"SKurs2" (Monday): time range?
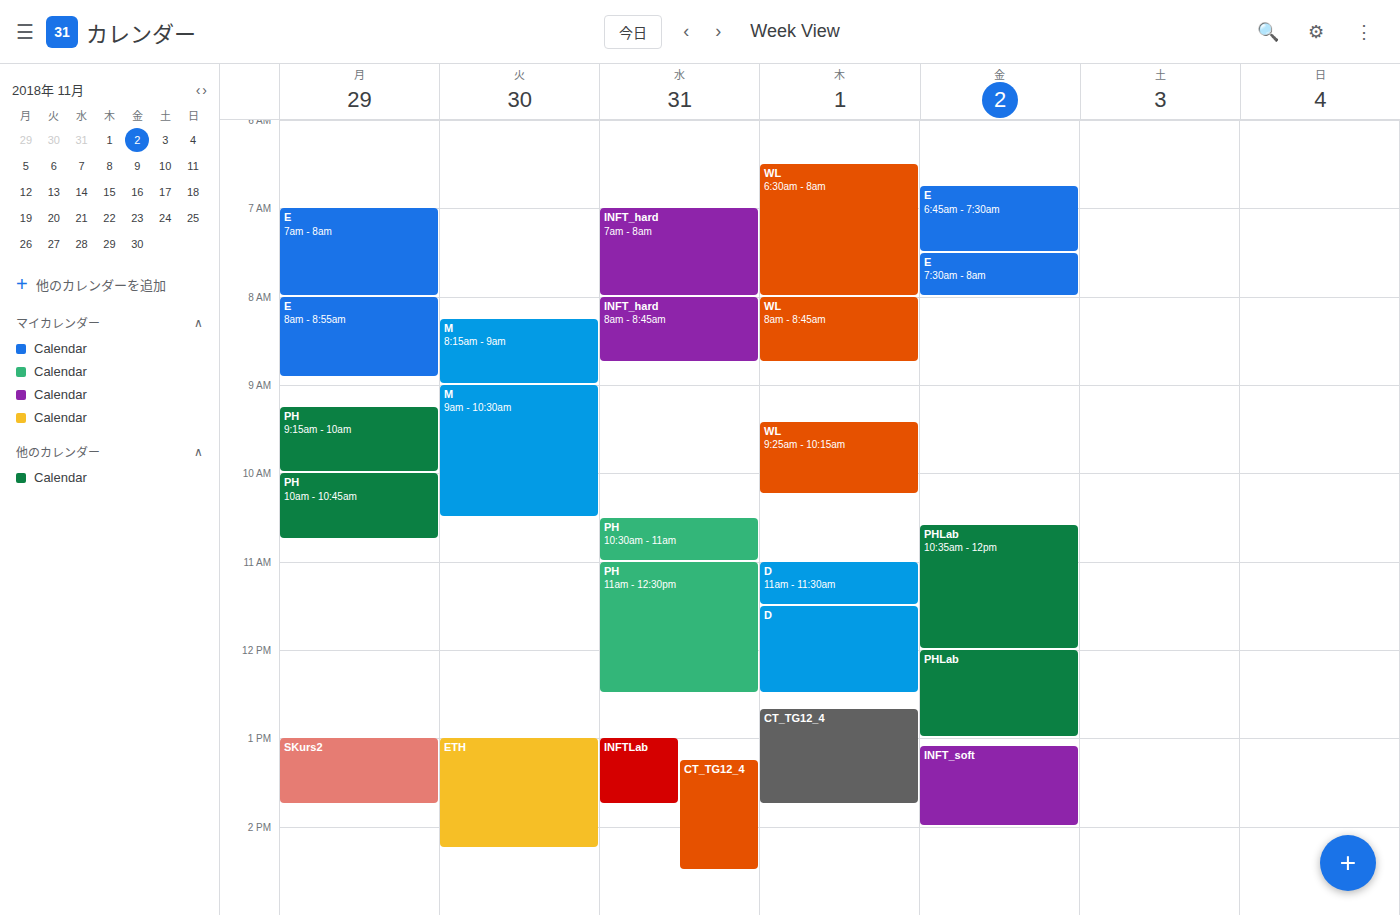
1:00 PM to 1:45 PM